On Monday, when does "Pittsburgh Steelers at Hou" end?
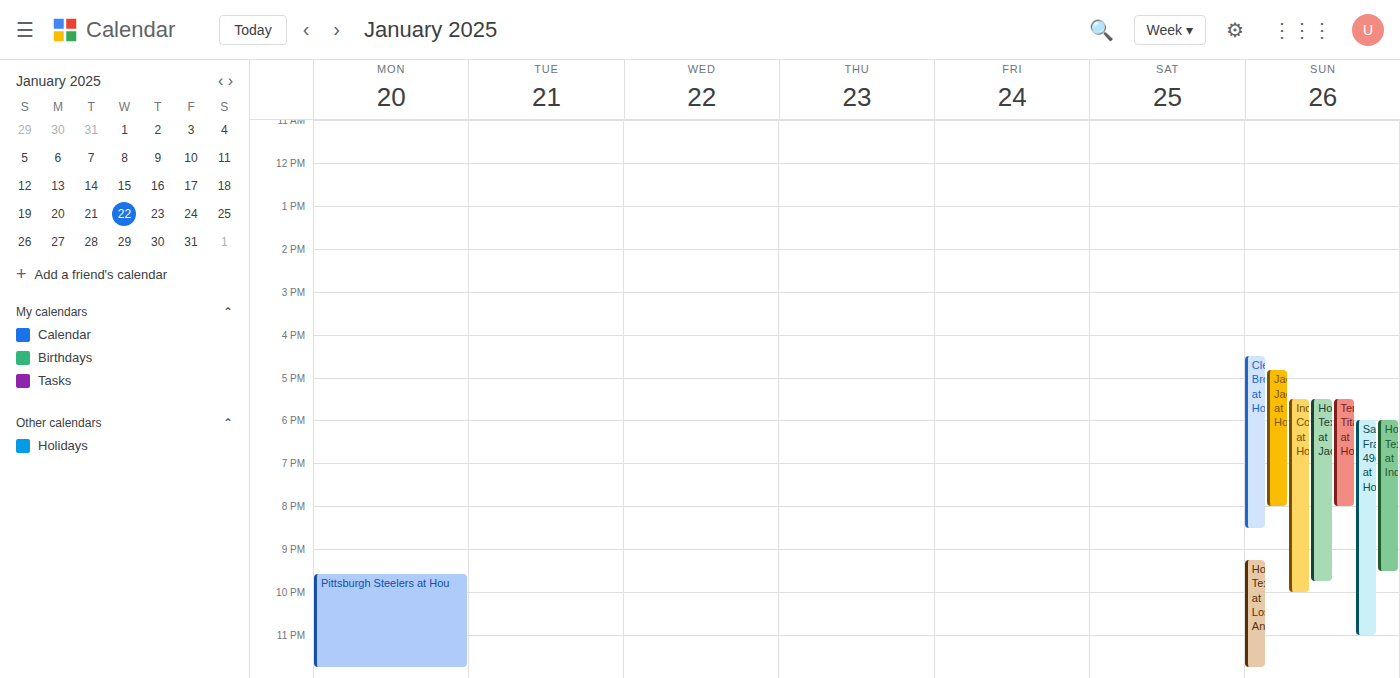
11:45 PM